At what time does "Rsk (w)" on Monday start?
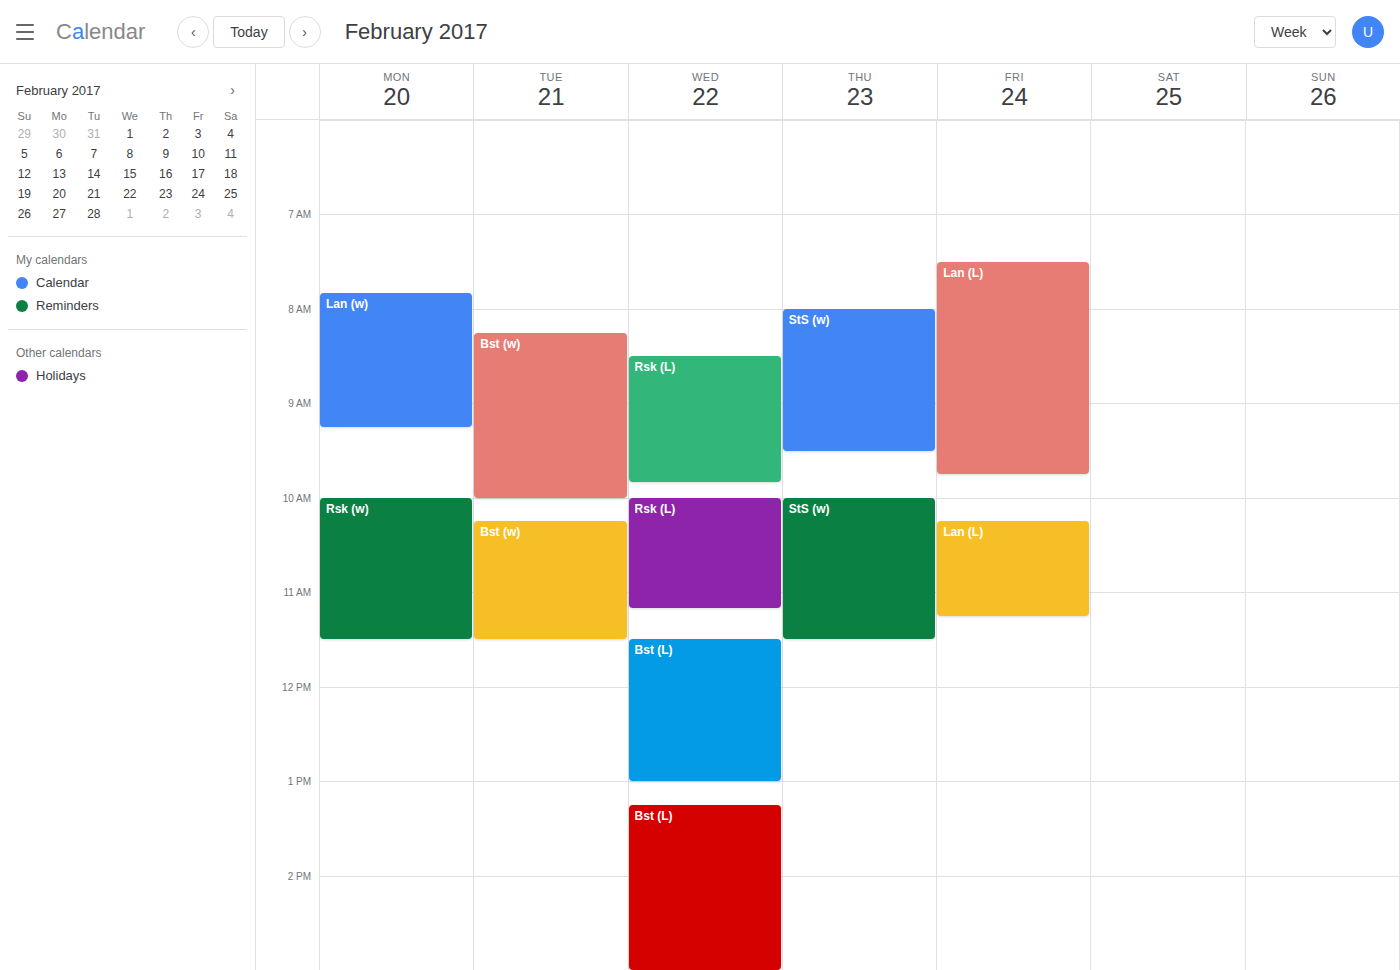
10:00 AM